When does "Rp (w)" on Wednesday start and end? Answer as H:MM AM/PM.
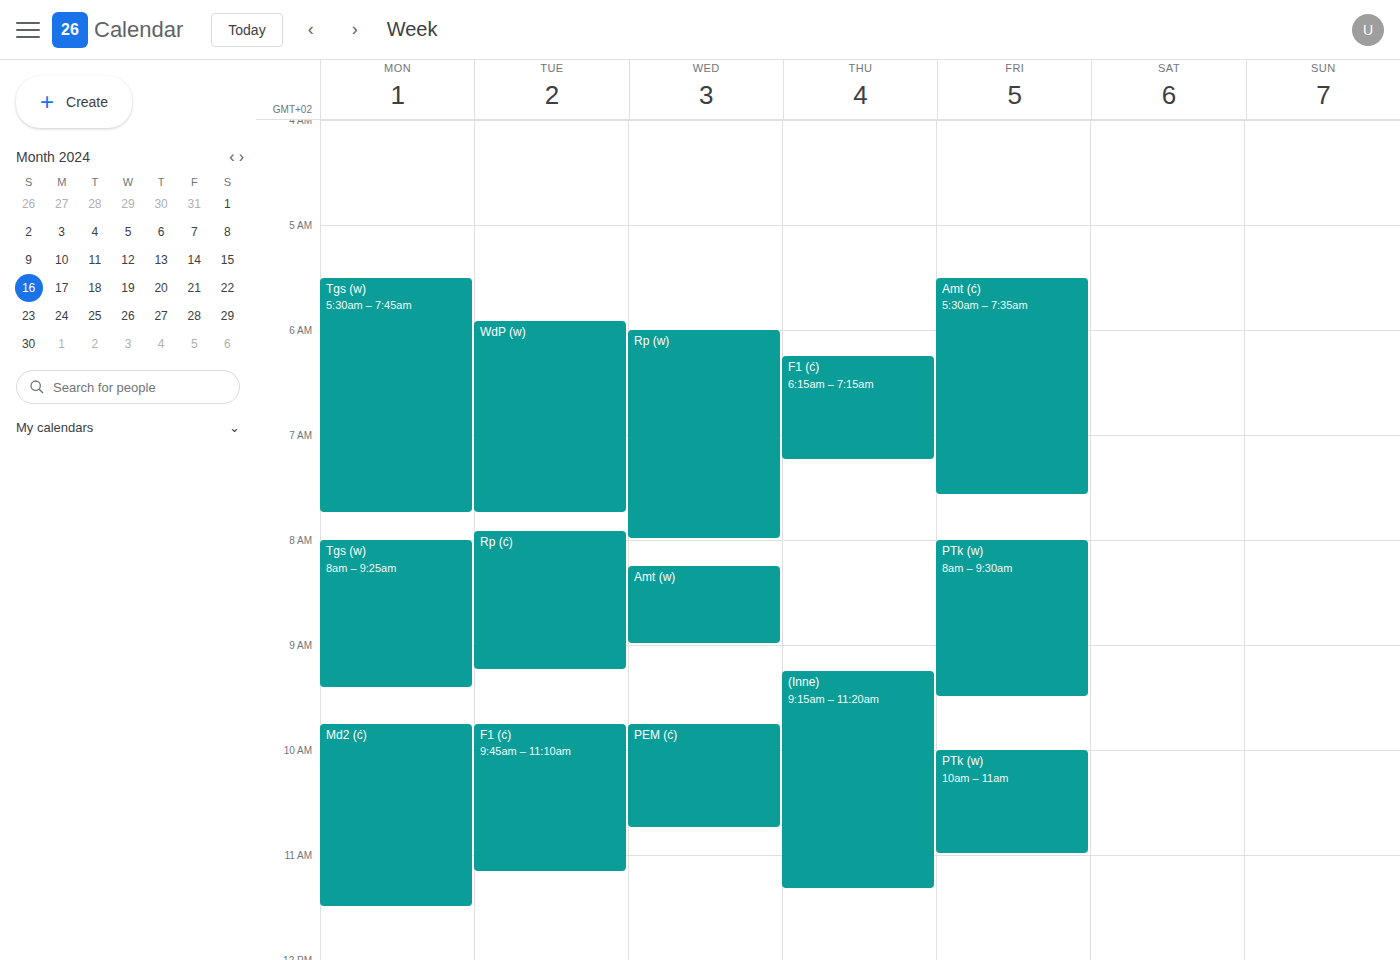
6:00 AM to 8:00 AM